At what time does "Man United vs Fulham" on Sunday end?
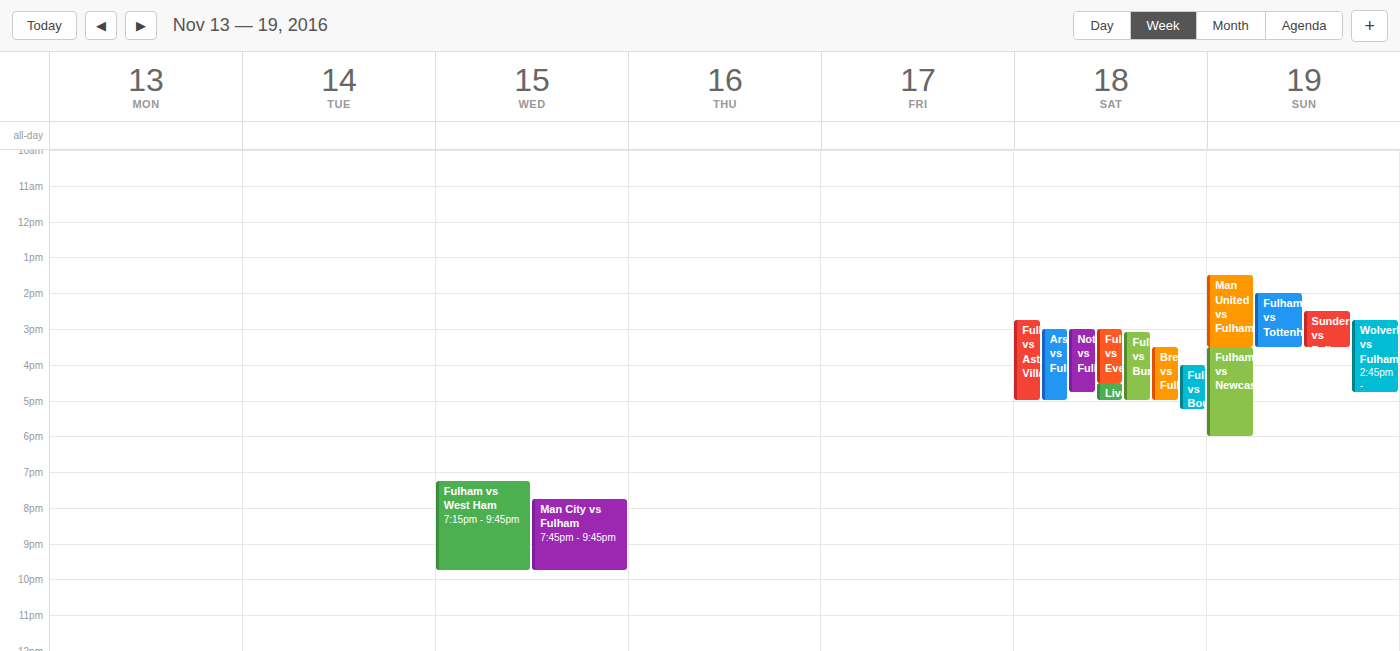
3:30 PM